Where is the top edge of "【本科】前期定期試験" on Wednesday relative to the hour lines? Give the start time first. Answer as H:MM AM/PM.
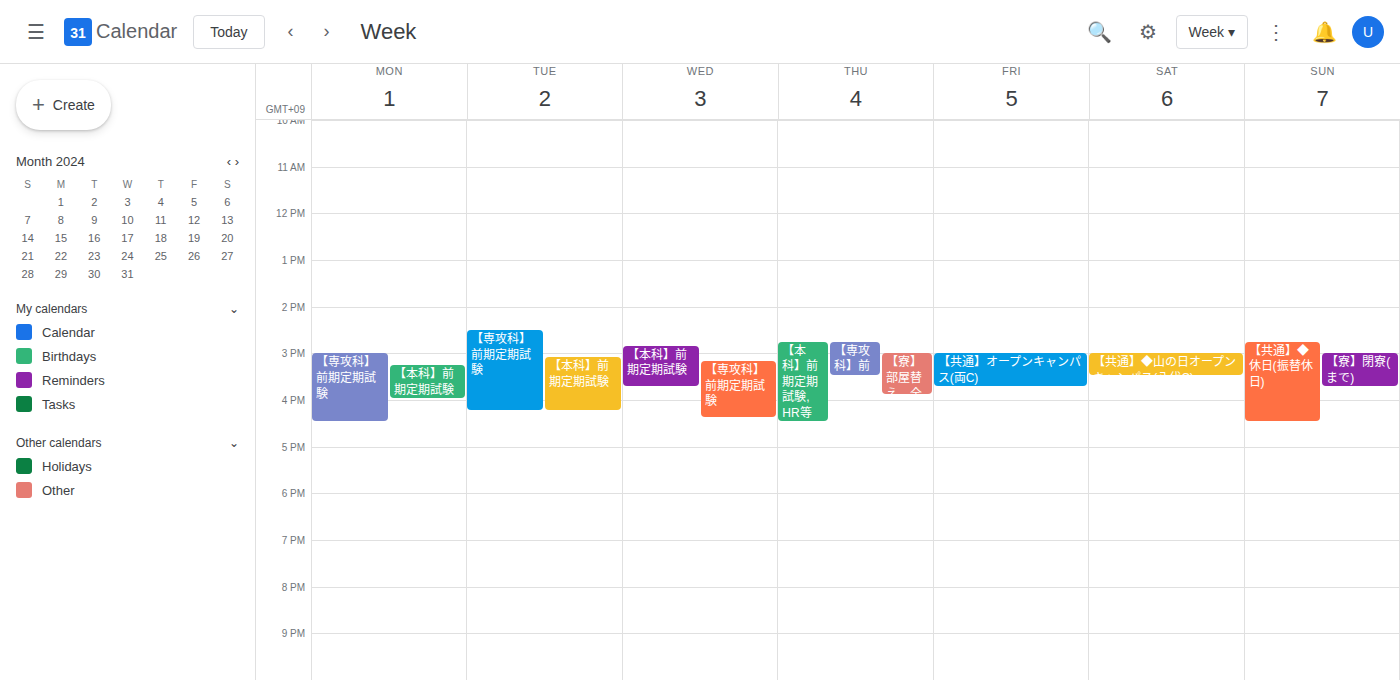
2:50 PM -- neither: 50 minutes below the 2 PM line and 10 minutes above the 3 PM line.